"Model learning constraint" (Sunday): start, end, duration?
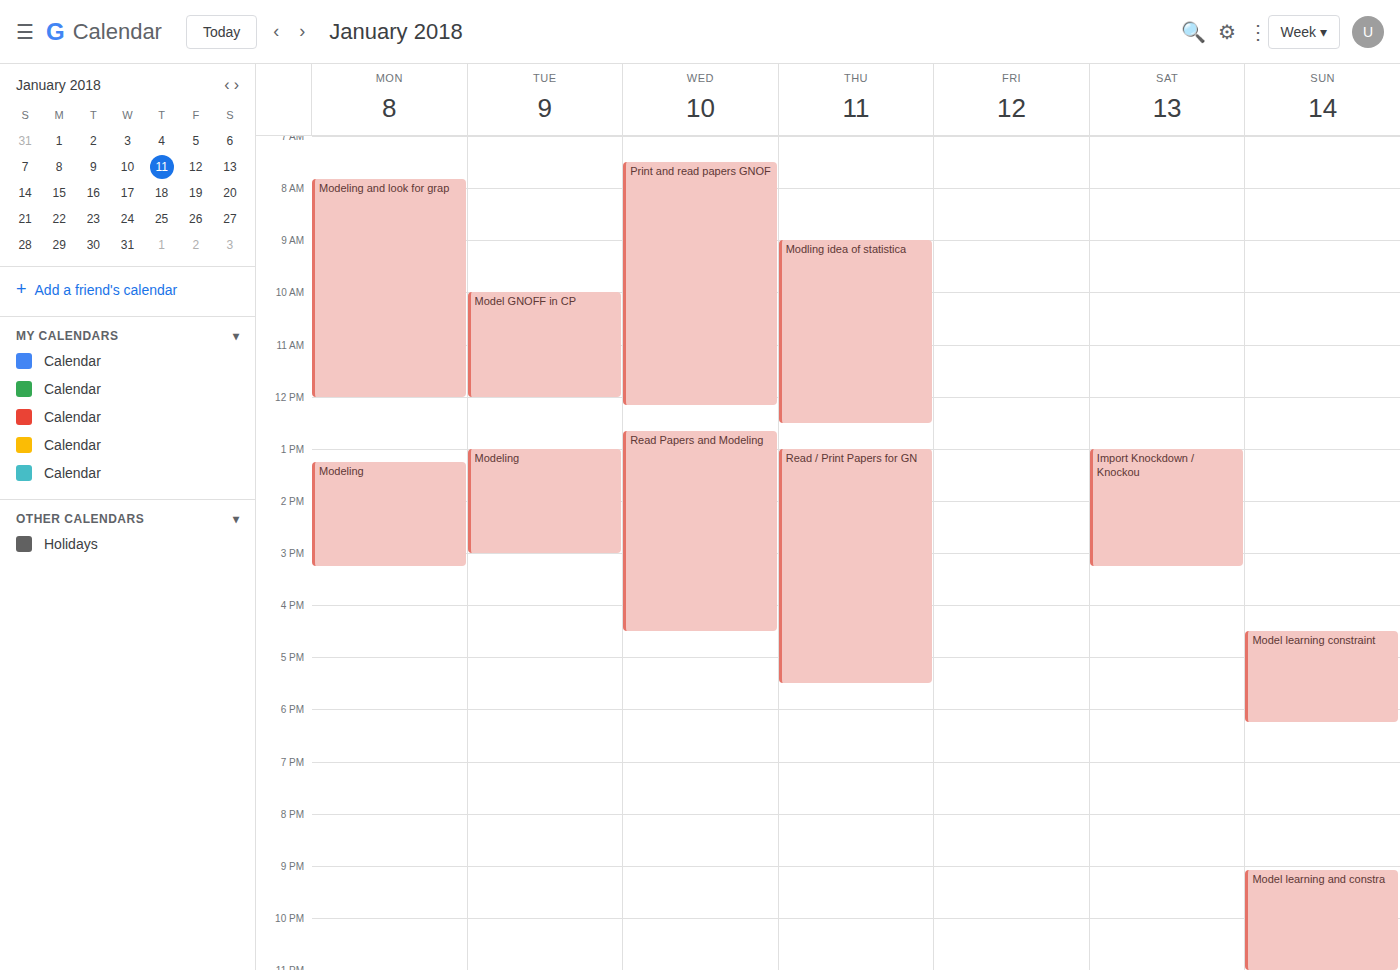
4:30 PM to 6:15 PM, 1 hour 45 minutes